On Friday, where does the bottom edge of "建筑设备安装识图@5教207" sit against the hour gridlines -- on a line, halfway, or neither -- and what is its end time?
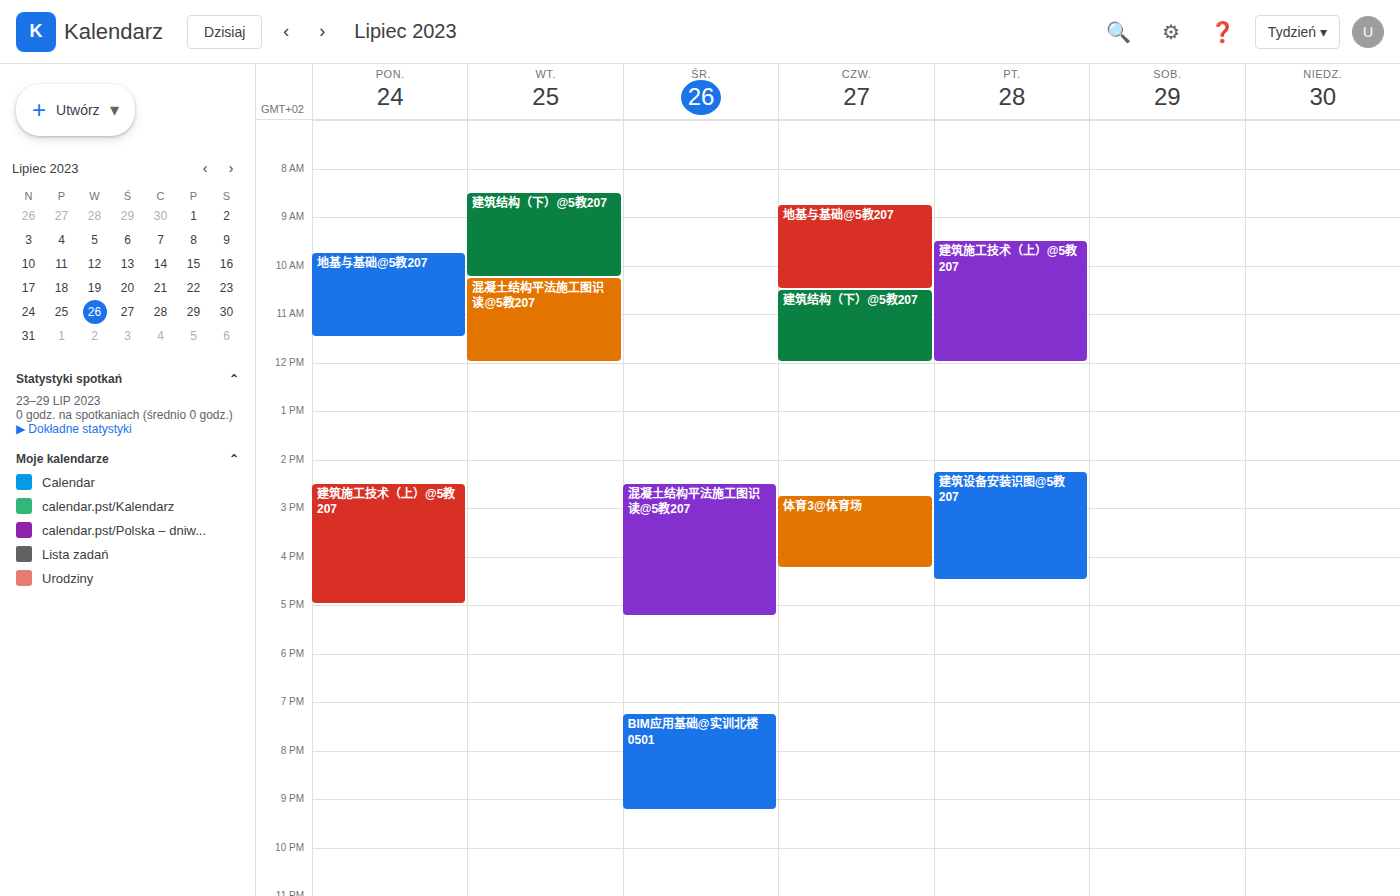
4:30 PM -- halfway between the 4 PM and 5 PM lines.